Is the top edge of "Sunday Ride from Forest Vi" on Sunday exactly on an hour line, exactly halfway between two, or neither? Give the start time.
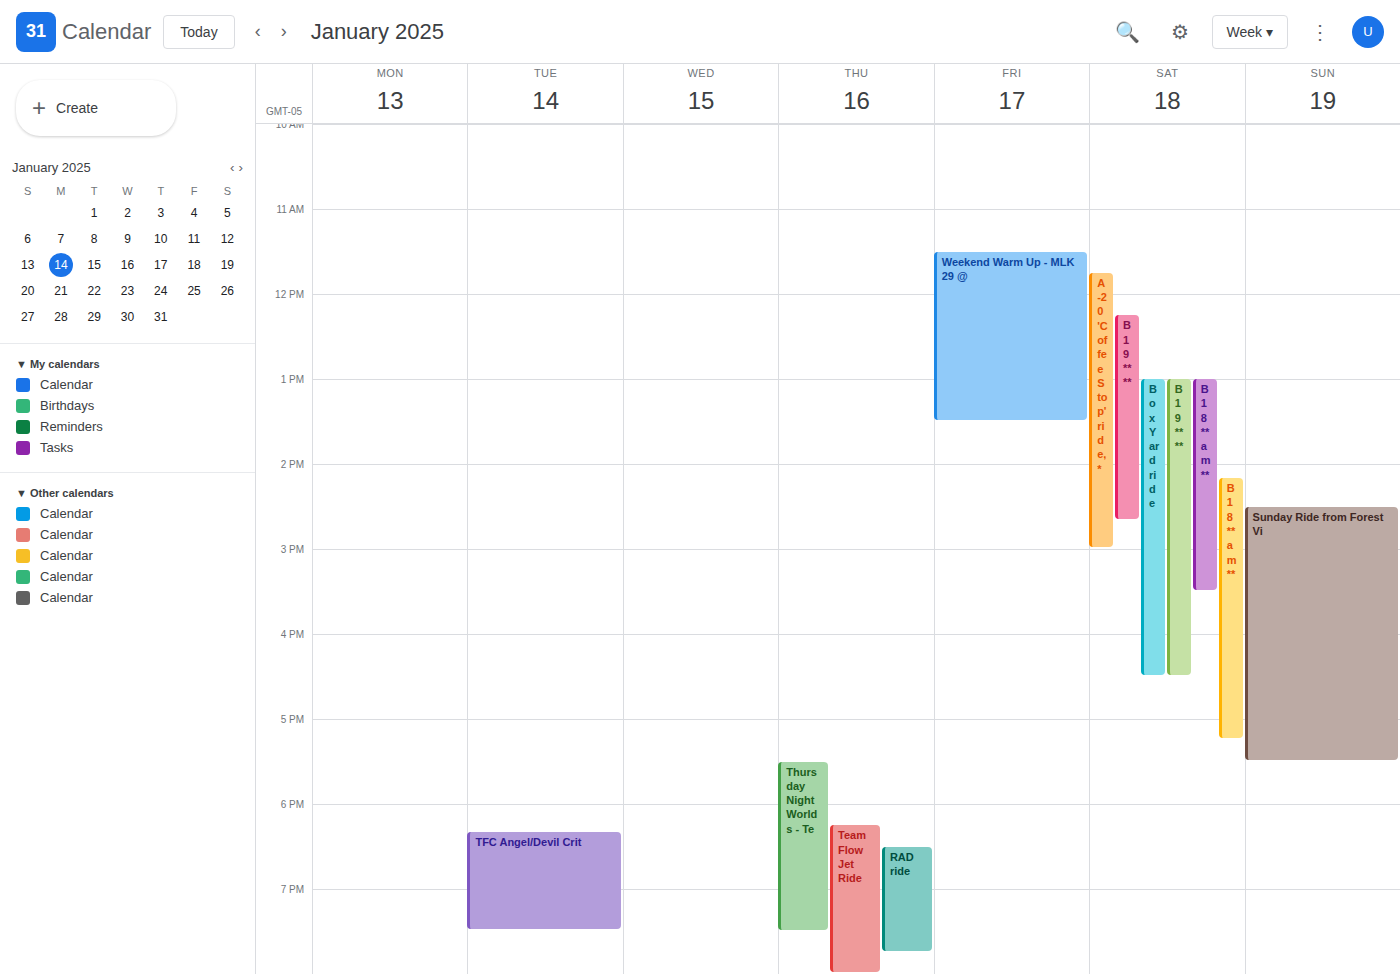
14:30 -- halfway between the 14:00 and 15:00 lines.